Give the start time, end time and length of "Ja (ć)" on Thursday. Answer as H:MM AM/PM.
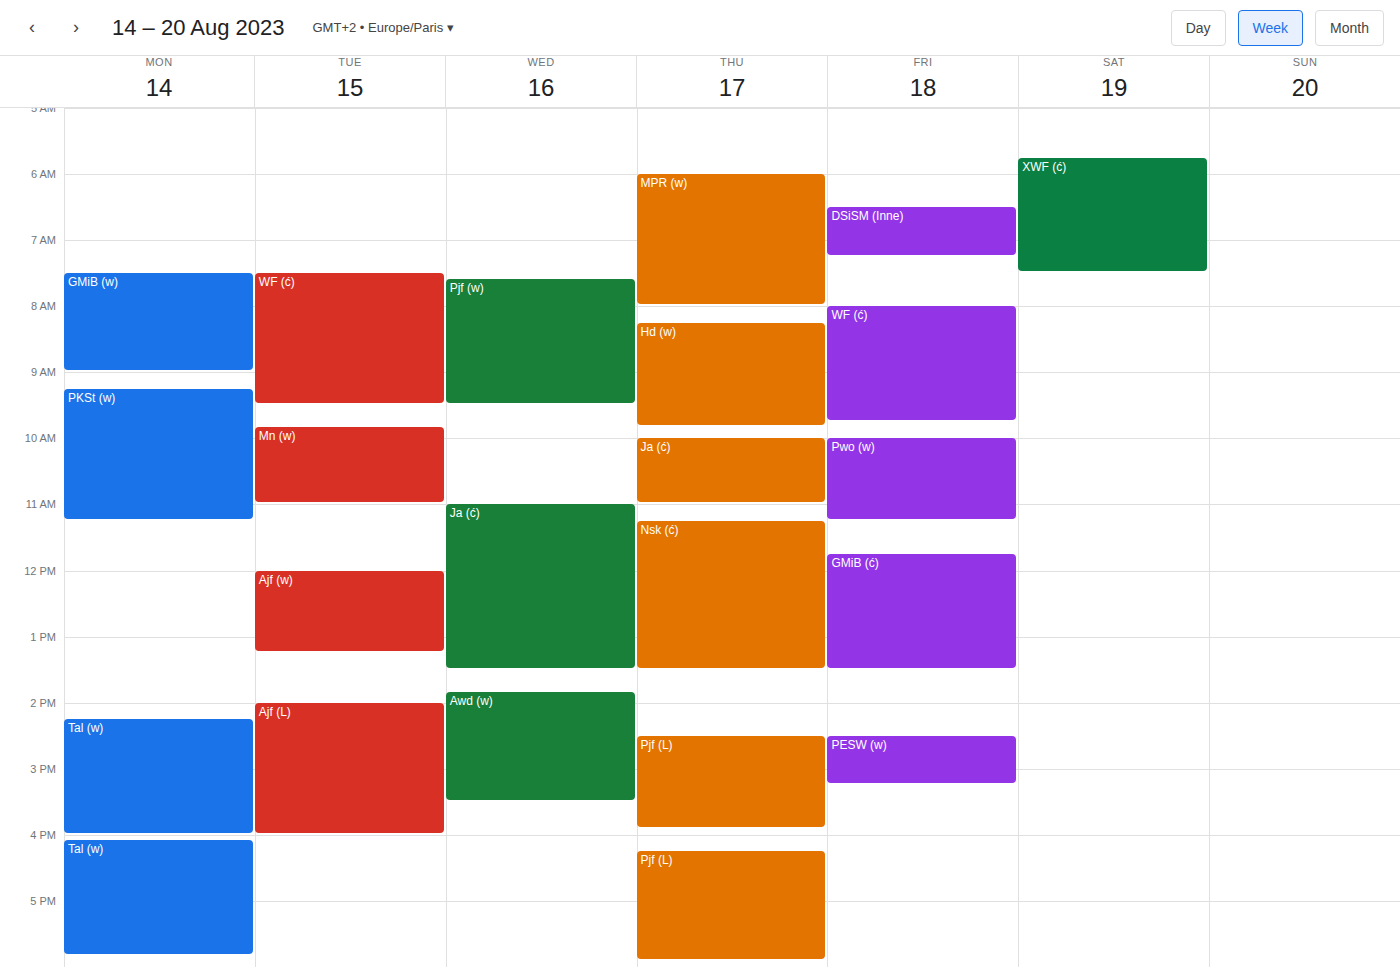
10:00 AM to 11:00 AM, 1 hour